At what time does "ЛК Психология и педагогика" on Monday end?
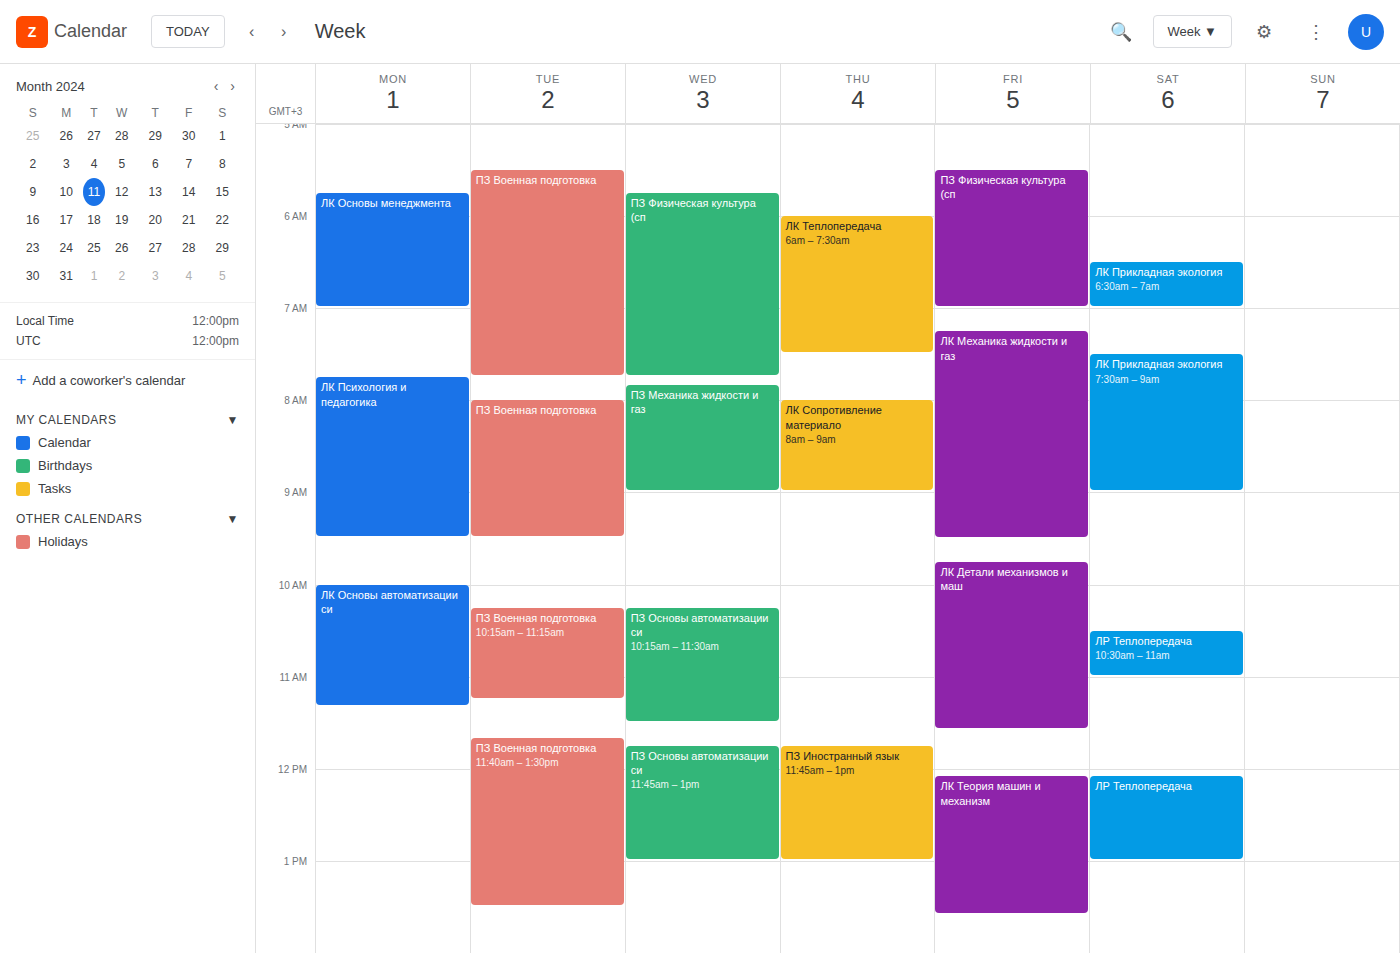
9:30 AM